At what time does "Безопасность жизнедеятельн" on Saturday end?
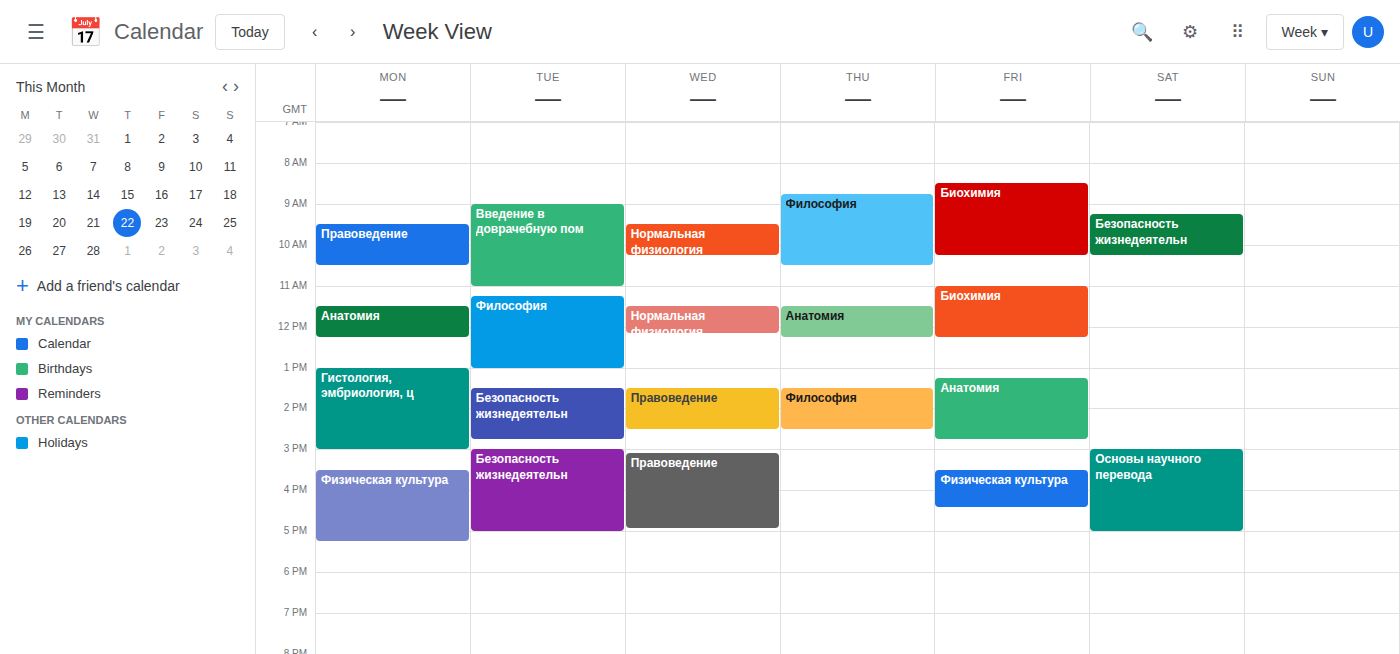
10:15 AM